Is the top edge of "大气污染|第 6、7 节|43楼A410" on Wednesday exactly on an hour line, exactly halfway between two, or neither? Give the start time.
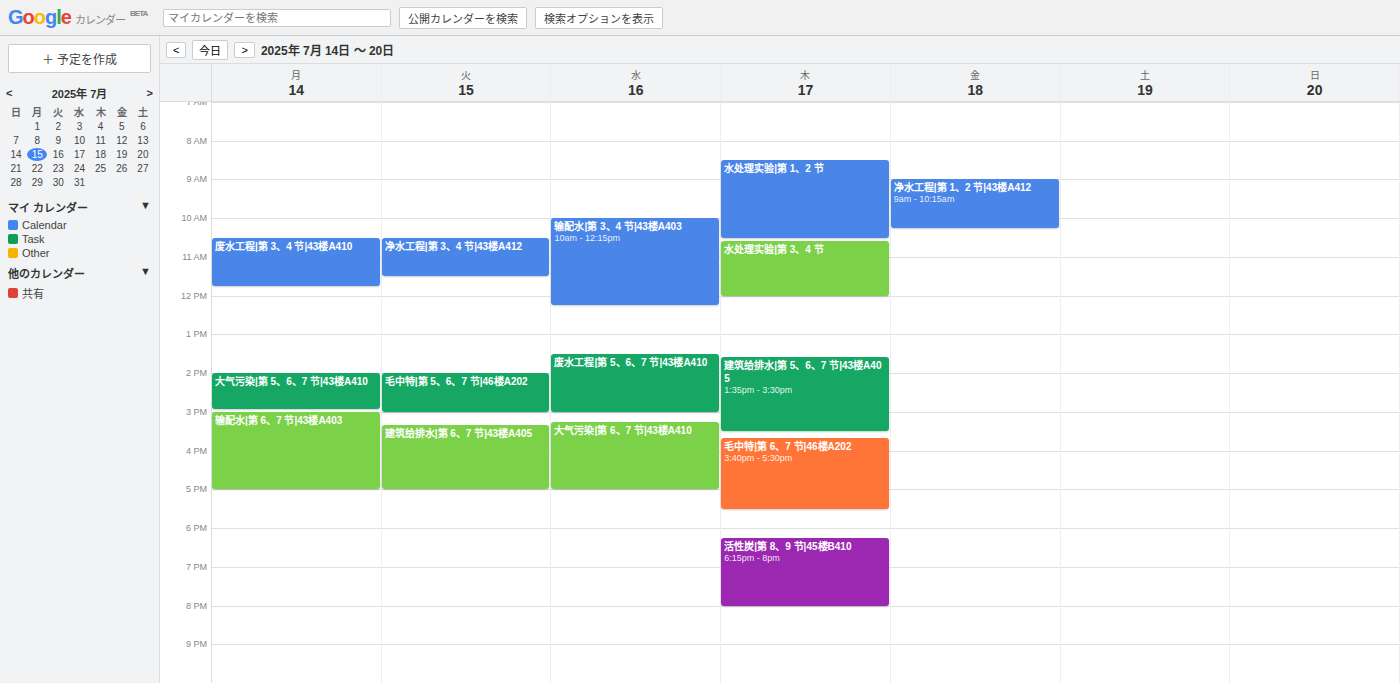
3:15 PM -- neither: a quarter of the way from the 3 PM line to the 4 PM line.